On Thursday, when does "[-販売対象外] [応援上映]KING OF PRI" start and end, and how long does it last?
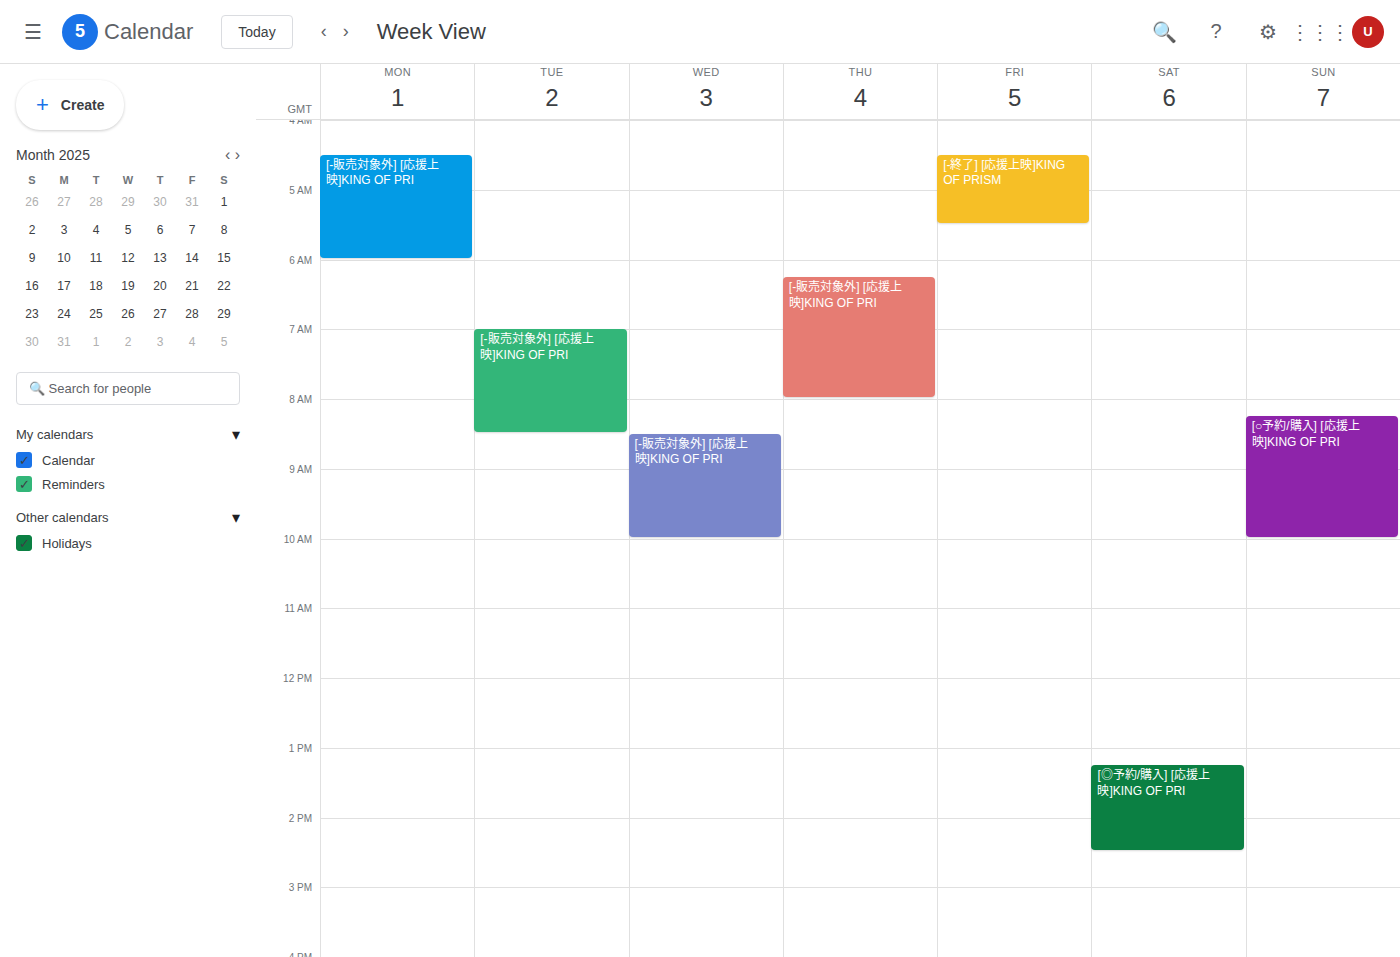
6:15 AM to 8:00 AM, 1 hour 45 minutes